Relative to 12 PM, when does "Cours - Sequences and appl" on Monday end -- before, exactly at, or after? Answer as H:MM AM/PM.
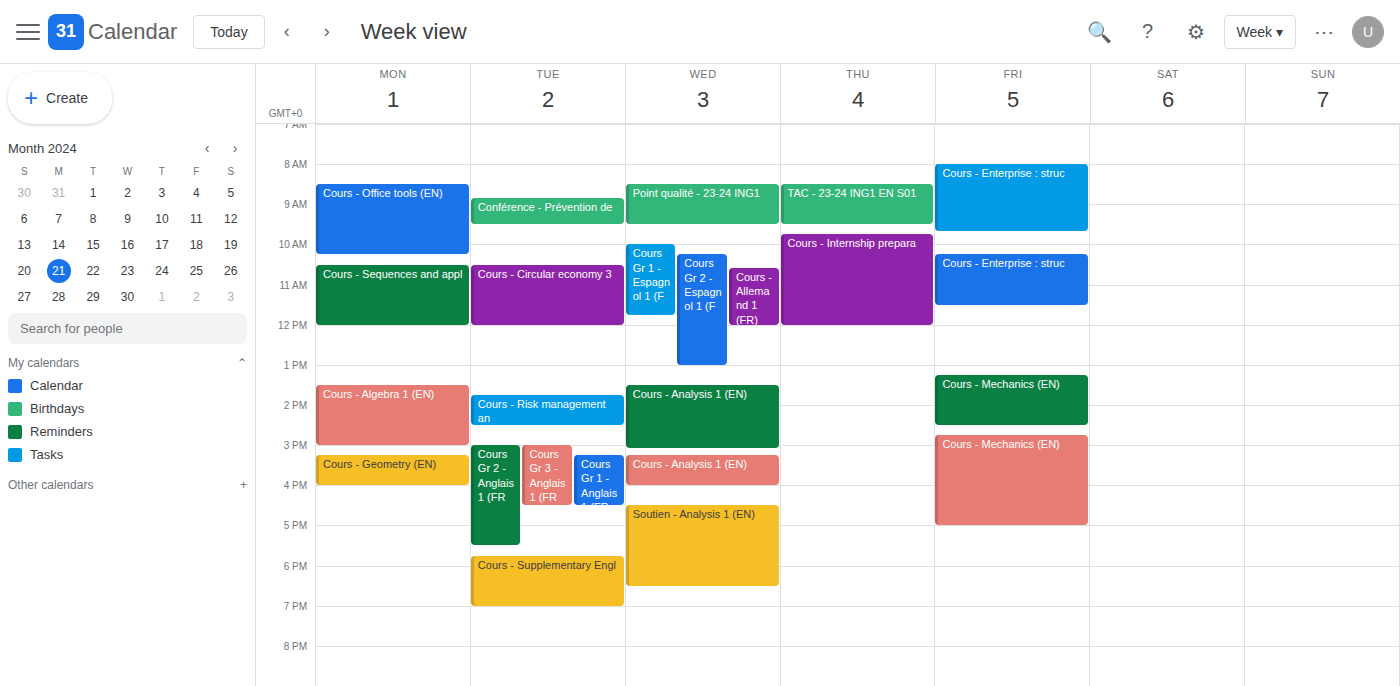
12:00 PM -- exactly at 12 PM, on the 12 PM line.